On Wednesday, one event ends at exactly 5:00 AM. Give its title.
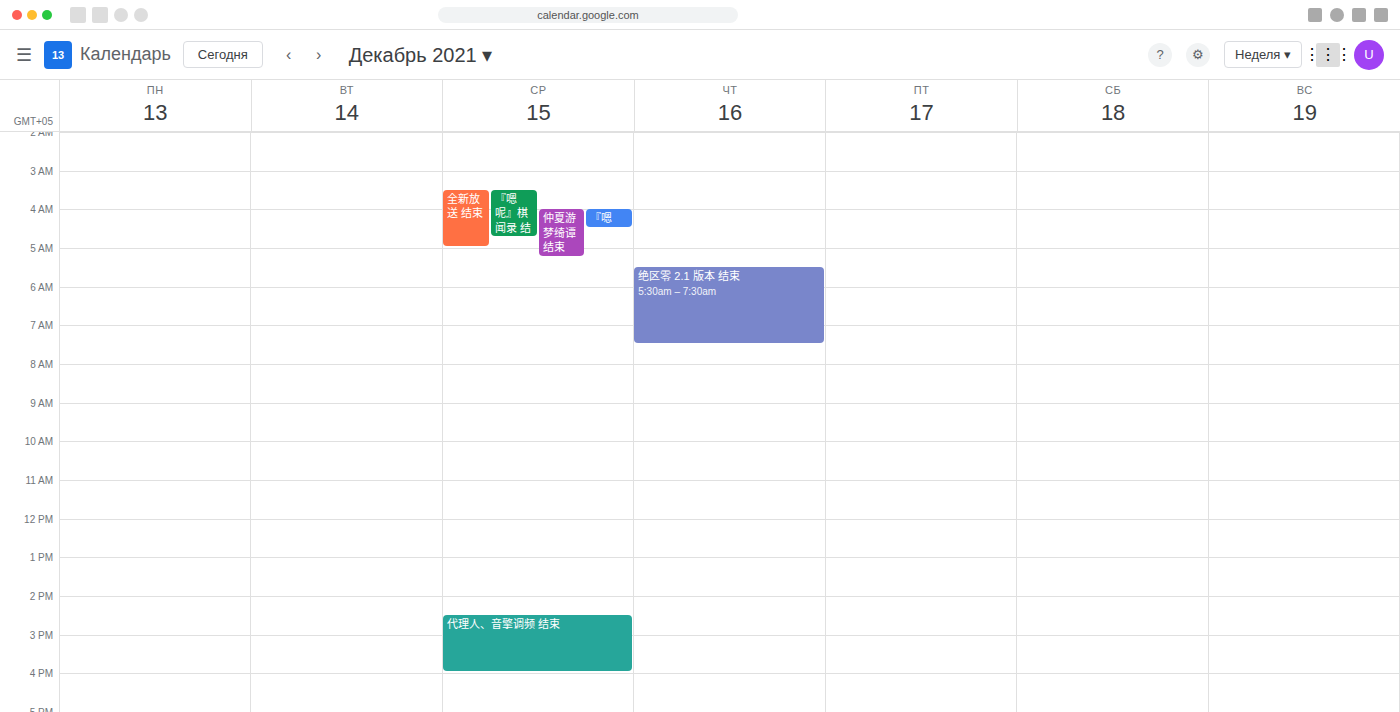
"全新放送 结束"